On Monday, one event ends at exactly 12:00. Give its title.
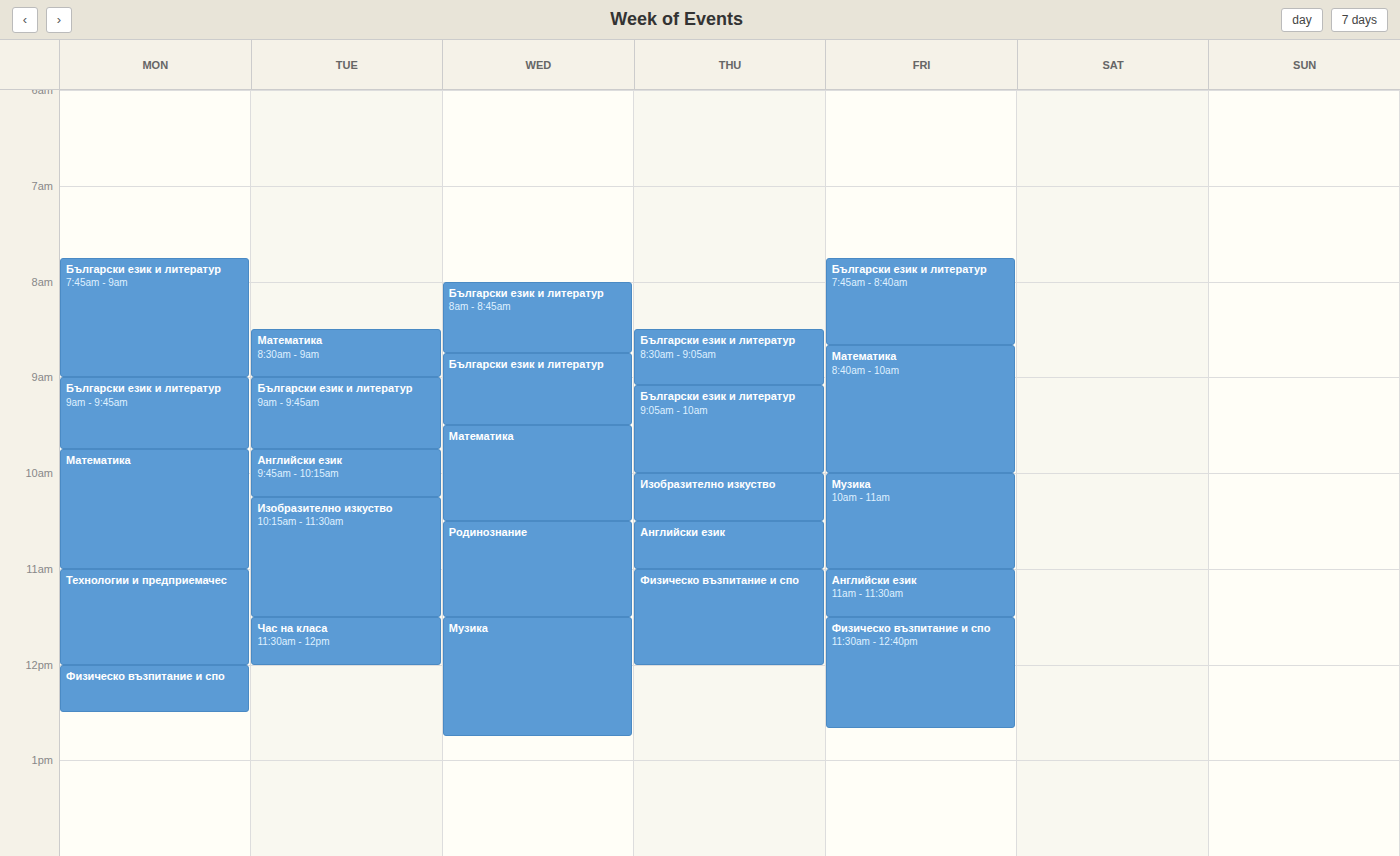
"Технологии и предприемачес"